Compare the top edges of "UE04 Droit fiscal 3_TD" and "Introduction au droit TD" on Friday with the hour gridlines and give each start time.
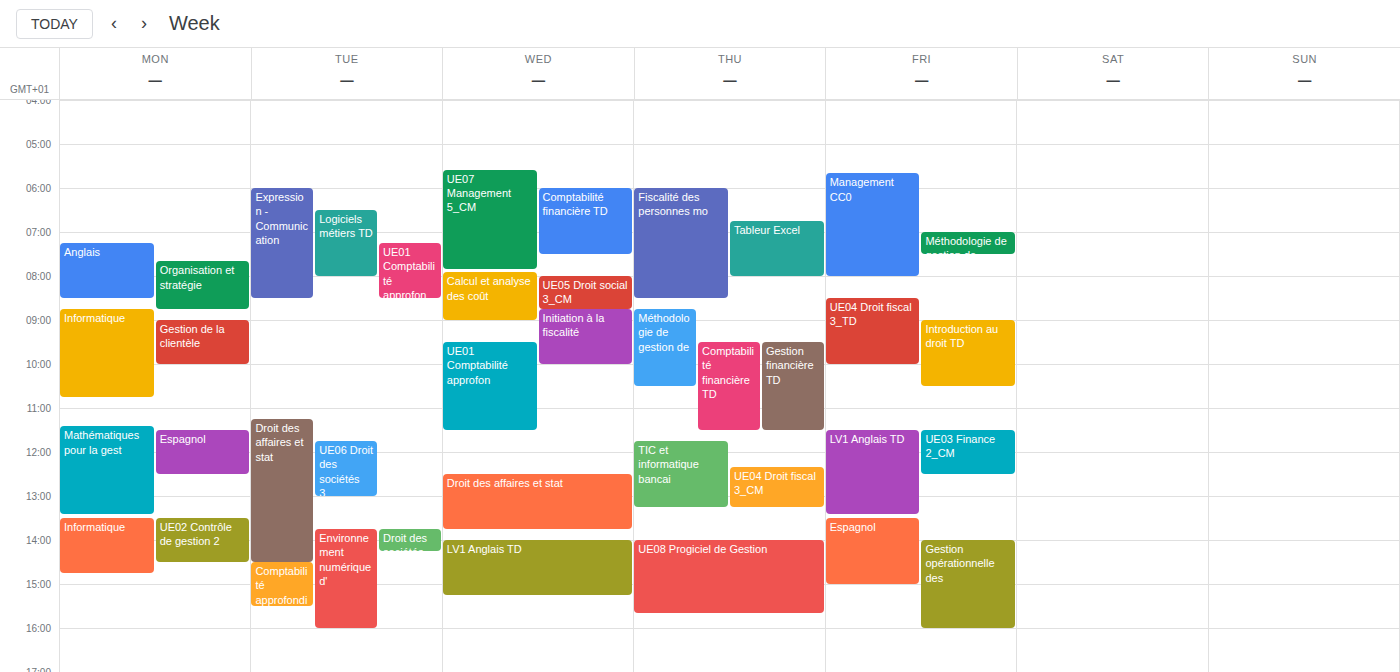
"UE04 Droit fiscal 3_TD": 8:30 AM, halfway between the 8 AM and 9 AM lines. "Introduction au droit TD": 9:00 AM, exactly on the 9 AM line.